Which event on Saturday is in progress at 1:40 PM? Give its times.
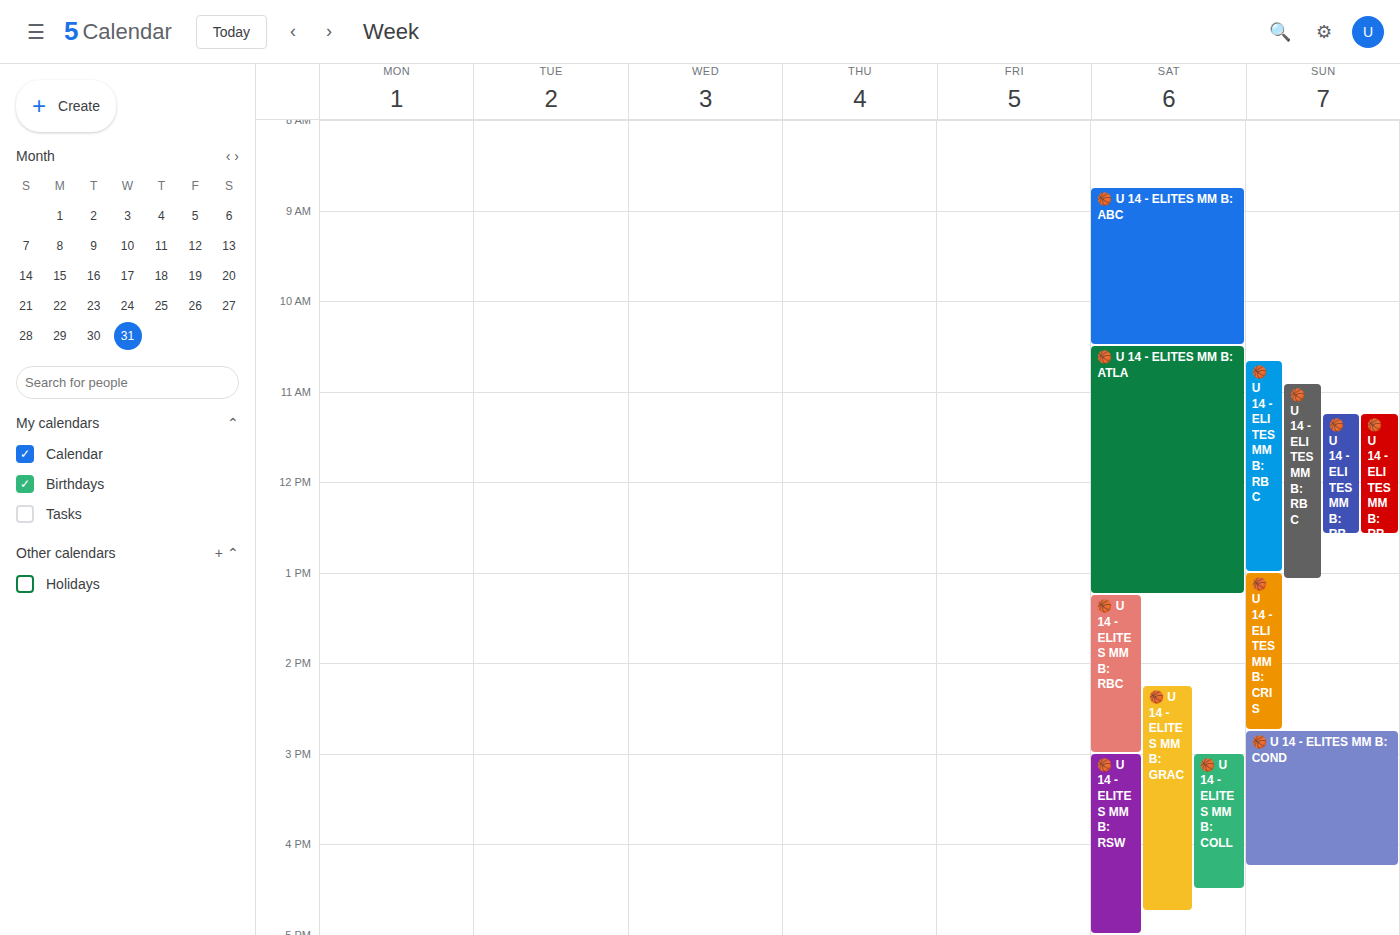
"🏀 U 14 - ELITES MM B: RBC", 1:15 PM to 3:00 PM